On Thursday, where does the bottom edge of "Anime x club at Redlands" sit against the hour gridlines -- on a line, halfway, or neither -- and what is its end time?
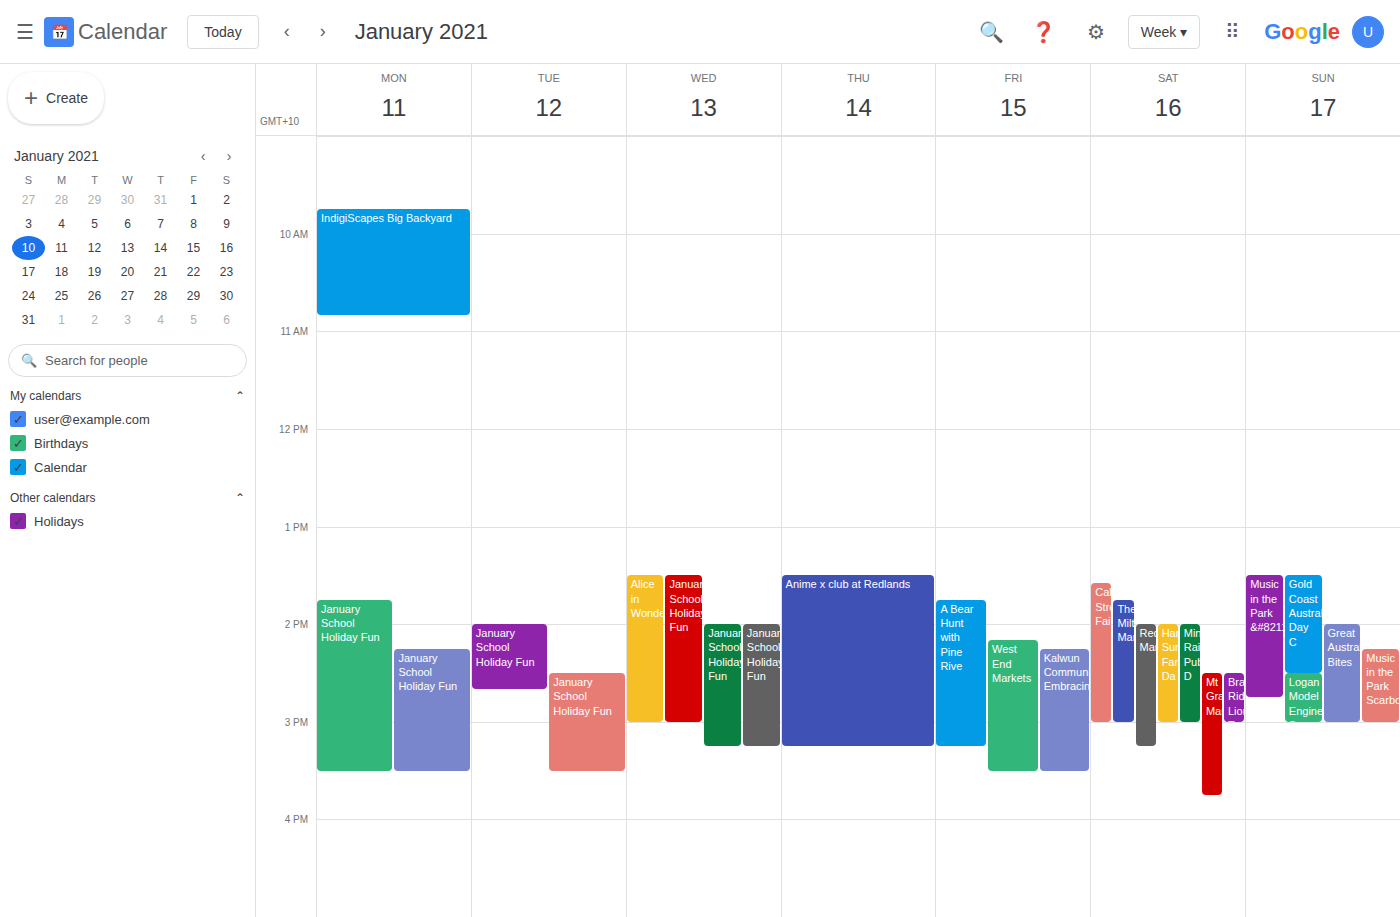
3:15 PM -- neither: a quarter of the way from the 3 PM line to the 4 PM line.